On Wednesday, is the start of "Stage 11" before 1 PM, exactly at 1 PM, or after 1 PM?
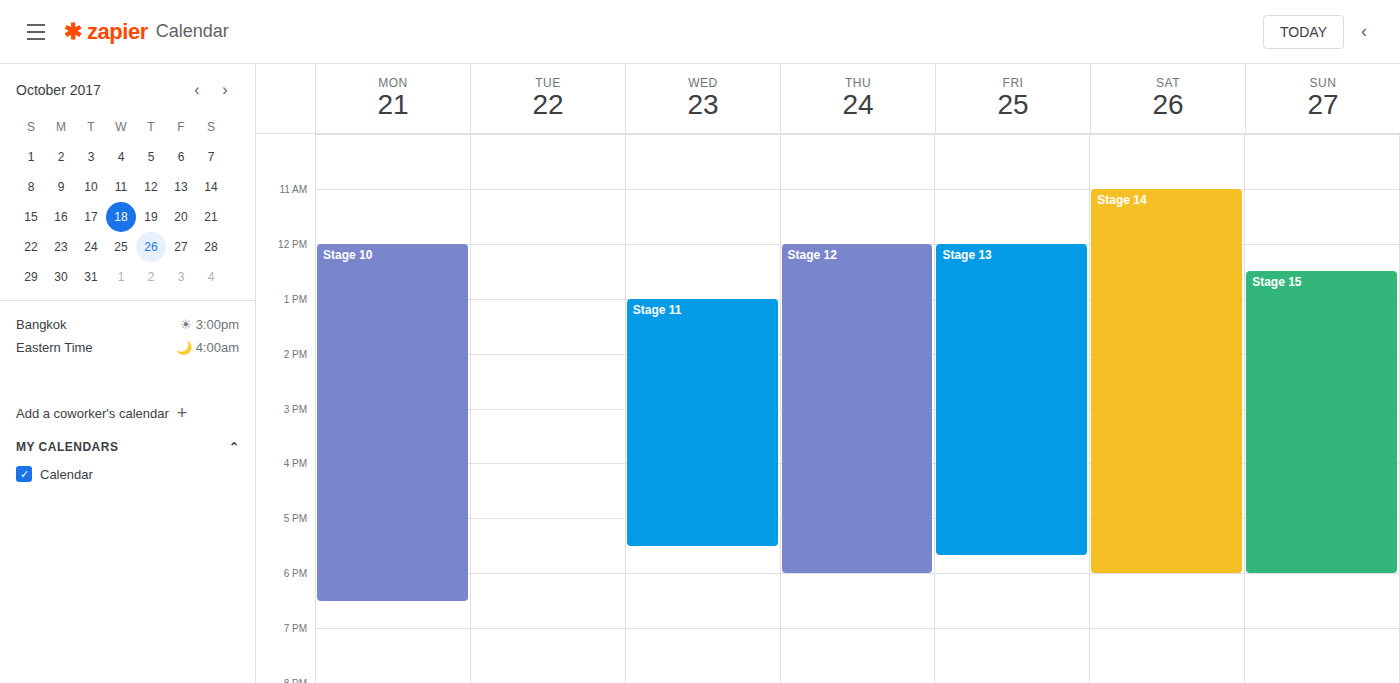
1:00 PM -- exactly at 1 PM, on the 1 PM line.